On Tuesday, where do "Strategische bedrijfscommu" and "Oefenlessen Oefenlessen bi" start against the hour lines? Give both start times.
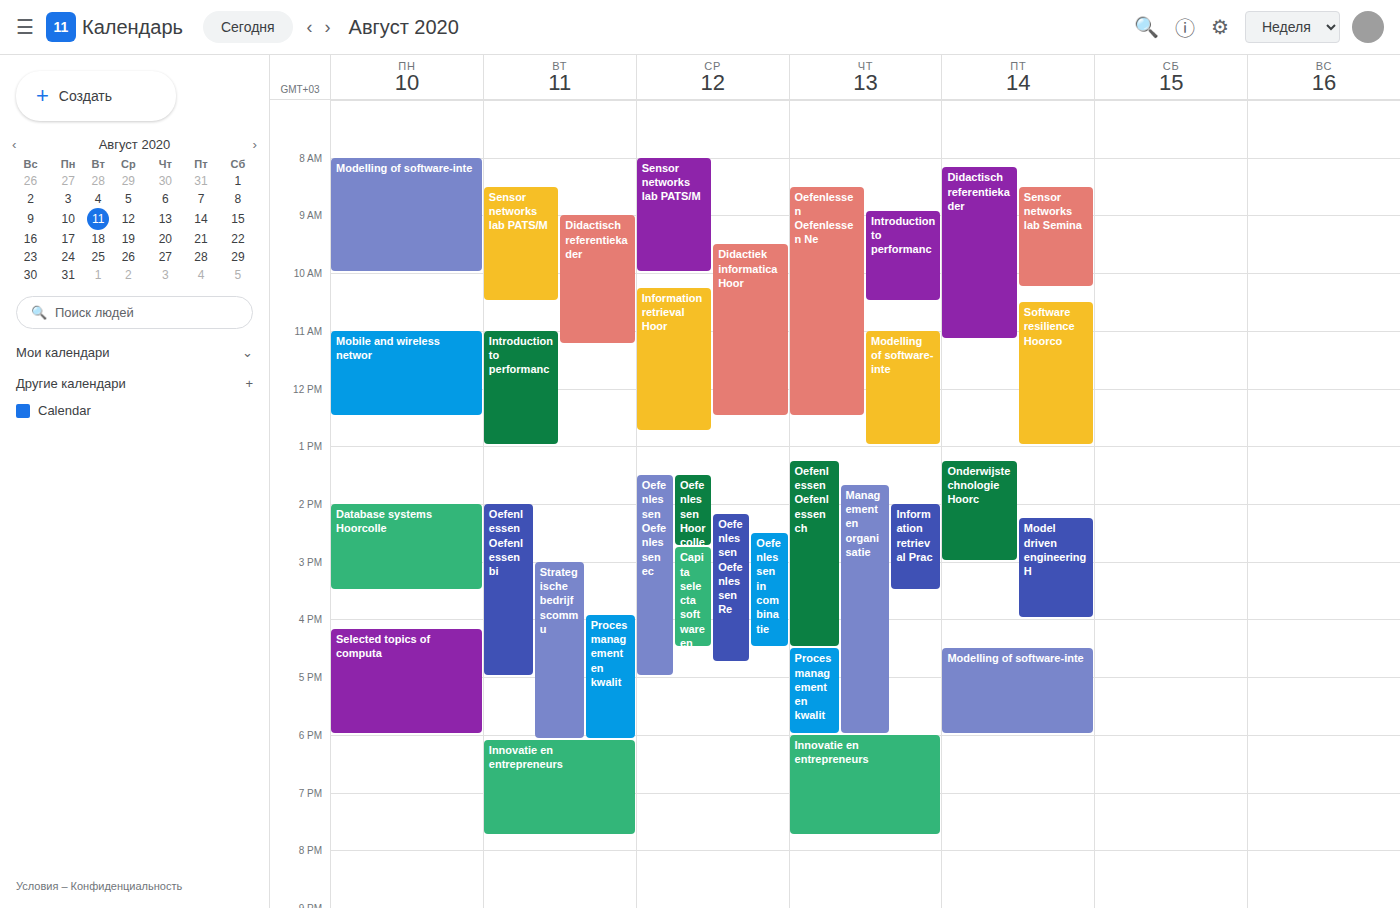
"Strategische bedrijfscommu": 3:00 PM, exactly on the 3 PM line. "Oefenlessen Oefenlessen bi": 2:00 PM, exactly on the 2 PM line.